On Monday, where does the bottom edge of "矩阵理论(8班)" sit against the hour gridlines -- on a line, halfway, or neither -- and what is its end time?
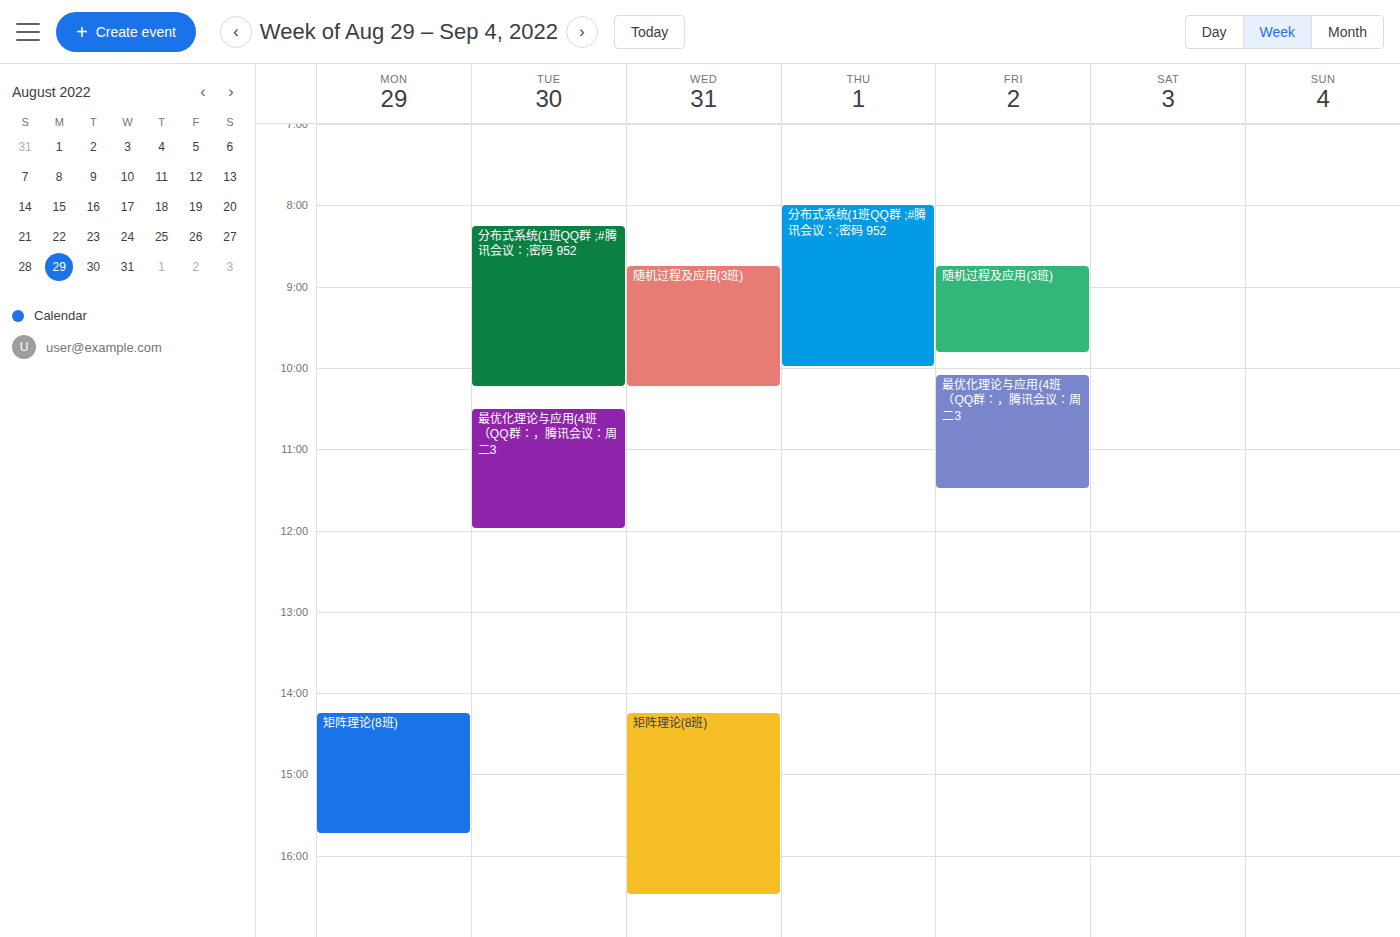
3:45 PM -- neither: three quarters of the way from the 3 PM line to the 4 PM line.